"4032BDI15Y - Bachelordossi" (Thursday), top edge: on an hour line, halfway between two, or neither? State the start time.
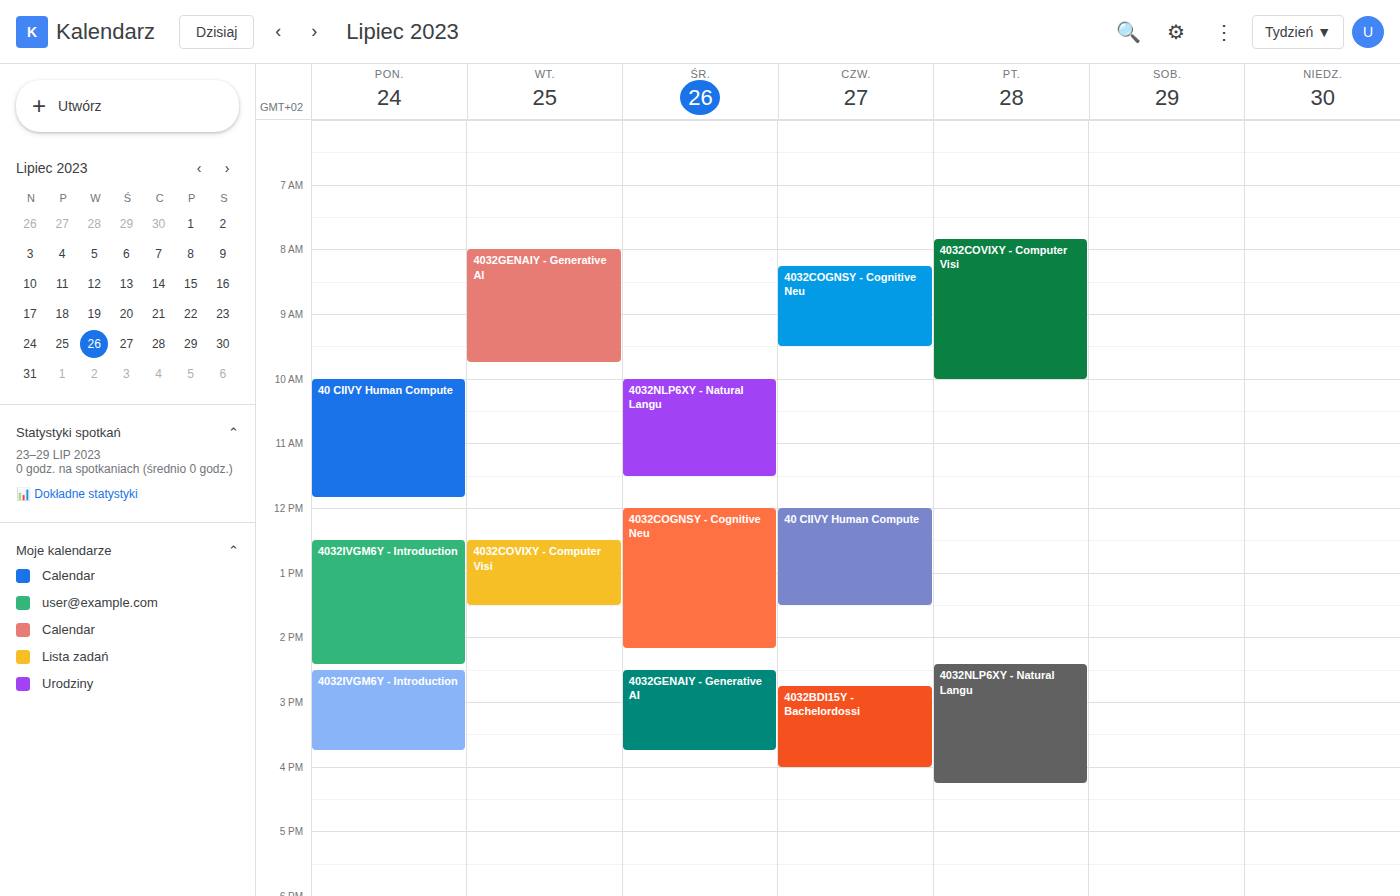
2:45 PM -- neither: three quarters of the way from the 2 PM line to the 3 PM line.